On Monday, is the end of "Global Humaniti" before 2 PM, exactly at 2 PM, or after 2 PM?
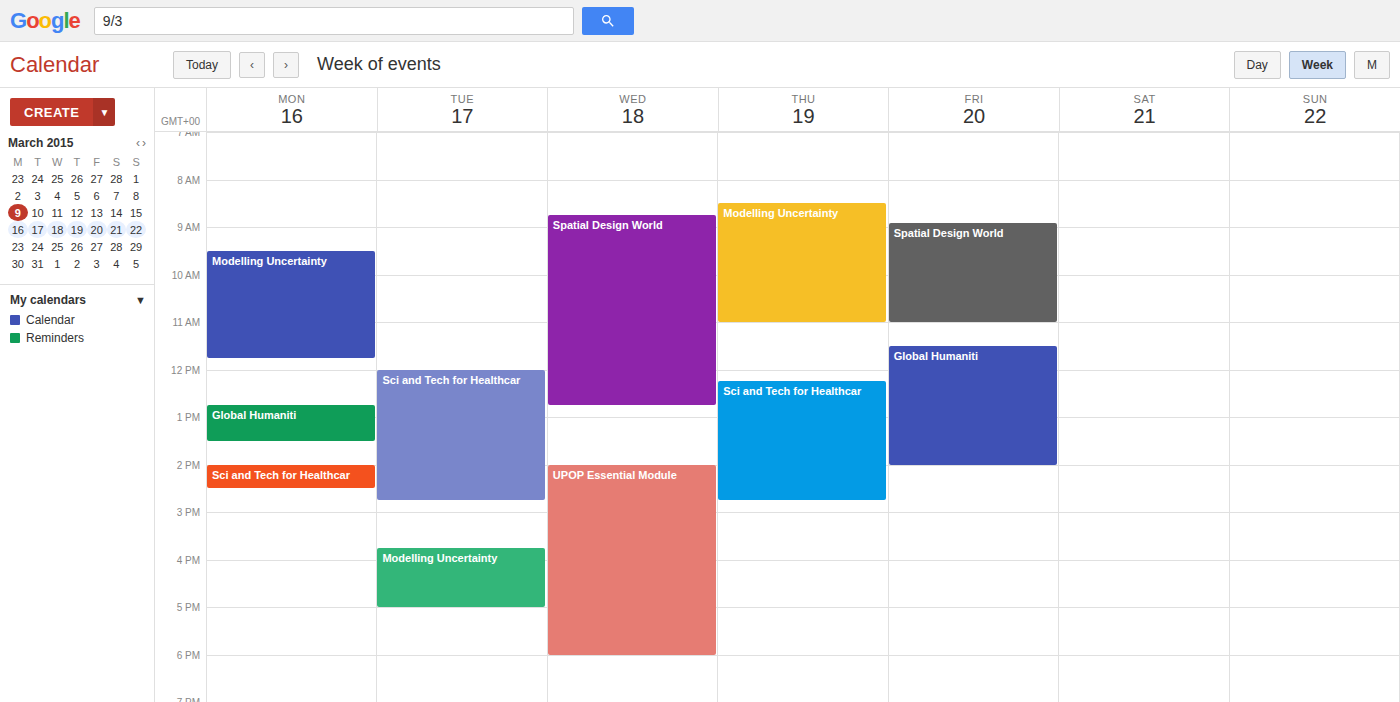
1:30 PM -- before 2 PM, 30 minutes above the 2 PM line.